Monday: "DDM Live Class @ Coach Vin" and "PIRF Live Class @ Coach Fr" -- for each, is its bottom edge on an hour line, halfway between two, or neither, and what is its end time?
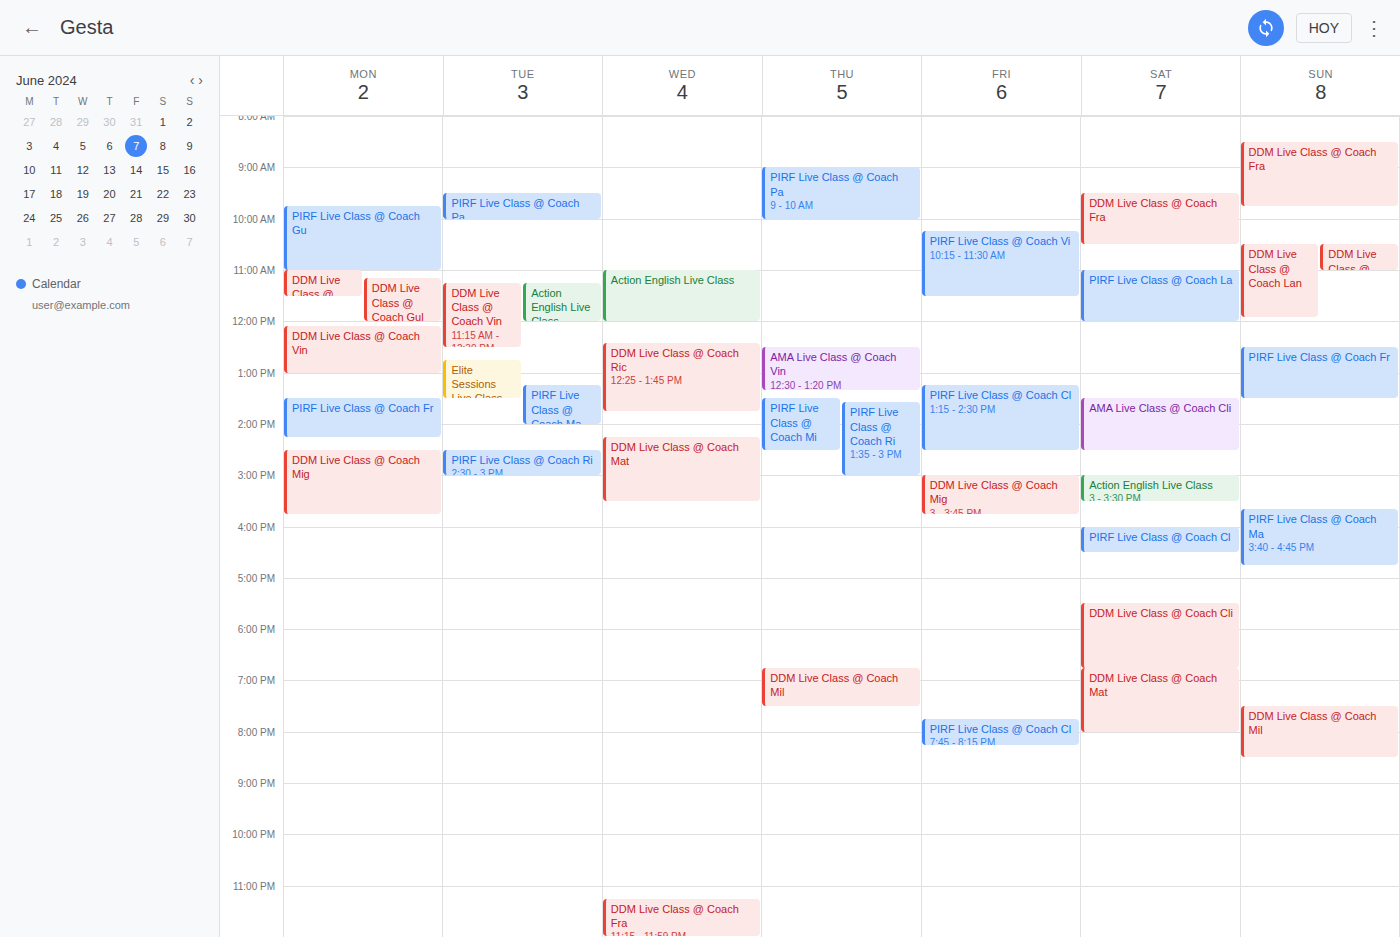
"DDM Live Class @ Coach Vin": 1:00 PM, exactly on the 1 PM line. "PIRF Live Class @ Coach Fr": 2:15 PM, neither: a quarter of the way from the 2 PM line to the 3 PM line.